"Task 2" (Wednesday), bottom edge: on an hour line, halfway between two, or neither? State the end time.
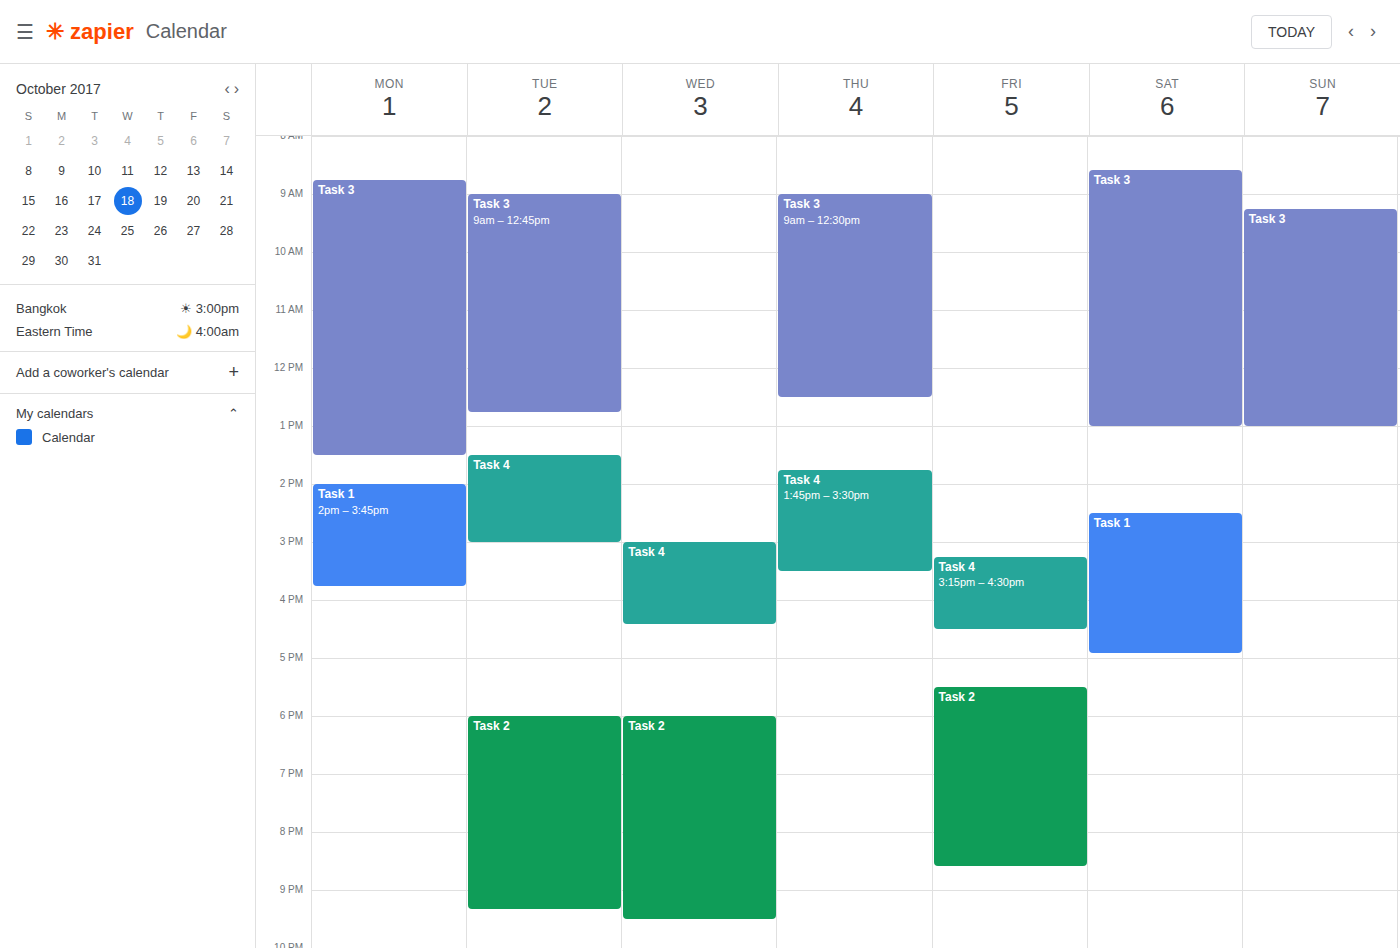
9:30 PM -- halfway between the 9 PM and 10 PM lines.